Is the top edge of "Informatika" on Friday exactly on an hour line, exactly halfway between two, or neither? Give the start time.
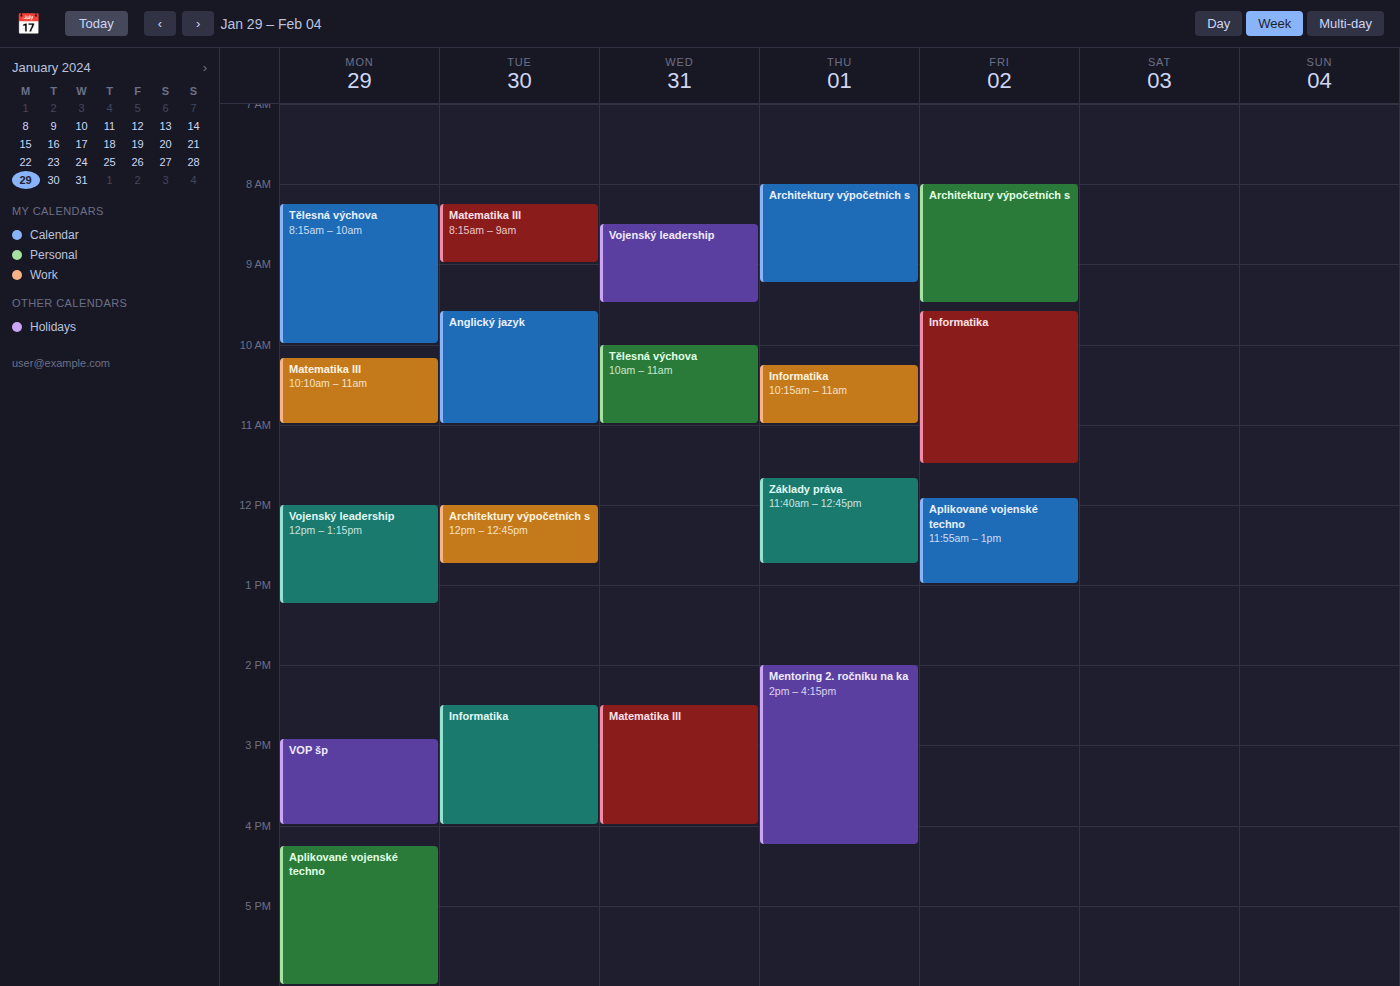
9:35 AM -- neither: 35 minutes below the 9 AM line and 25 minutes above the 10 AM line.